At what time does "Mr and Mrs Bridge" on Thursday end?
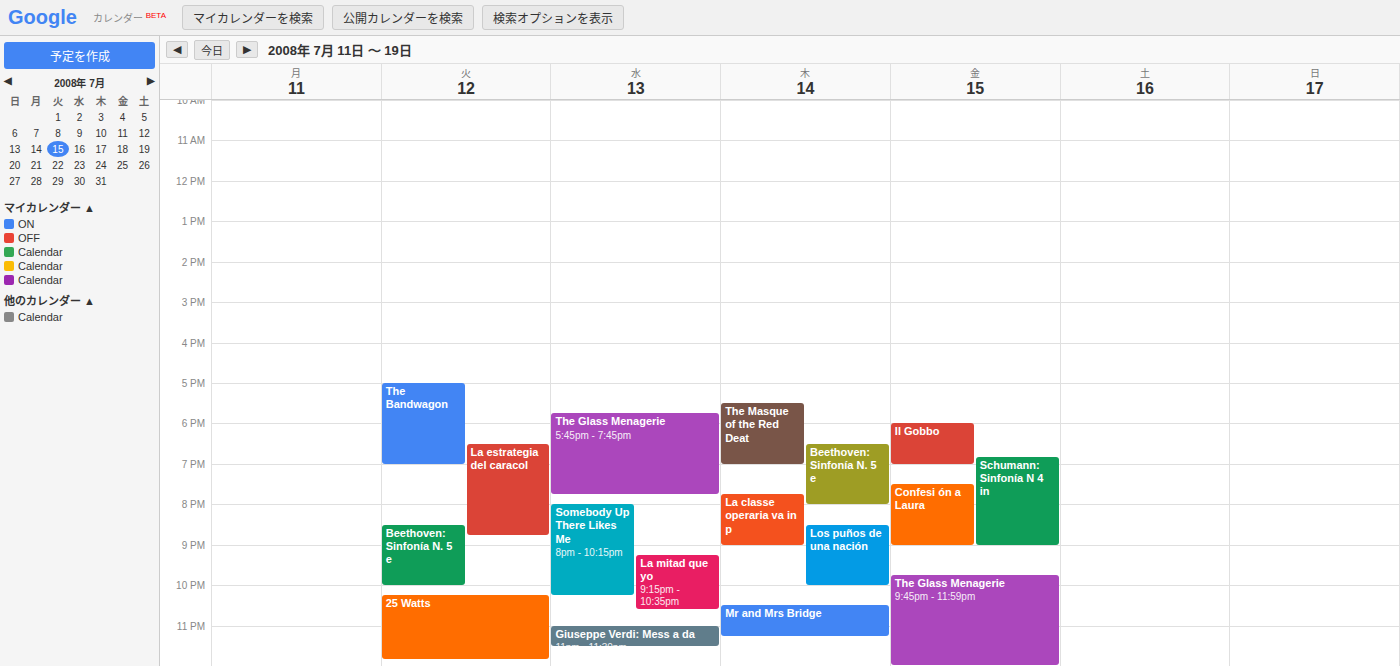
23:15